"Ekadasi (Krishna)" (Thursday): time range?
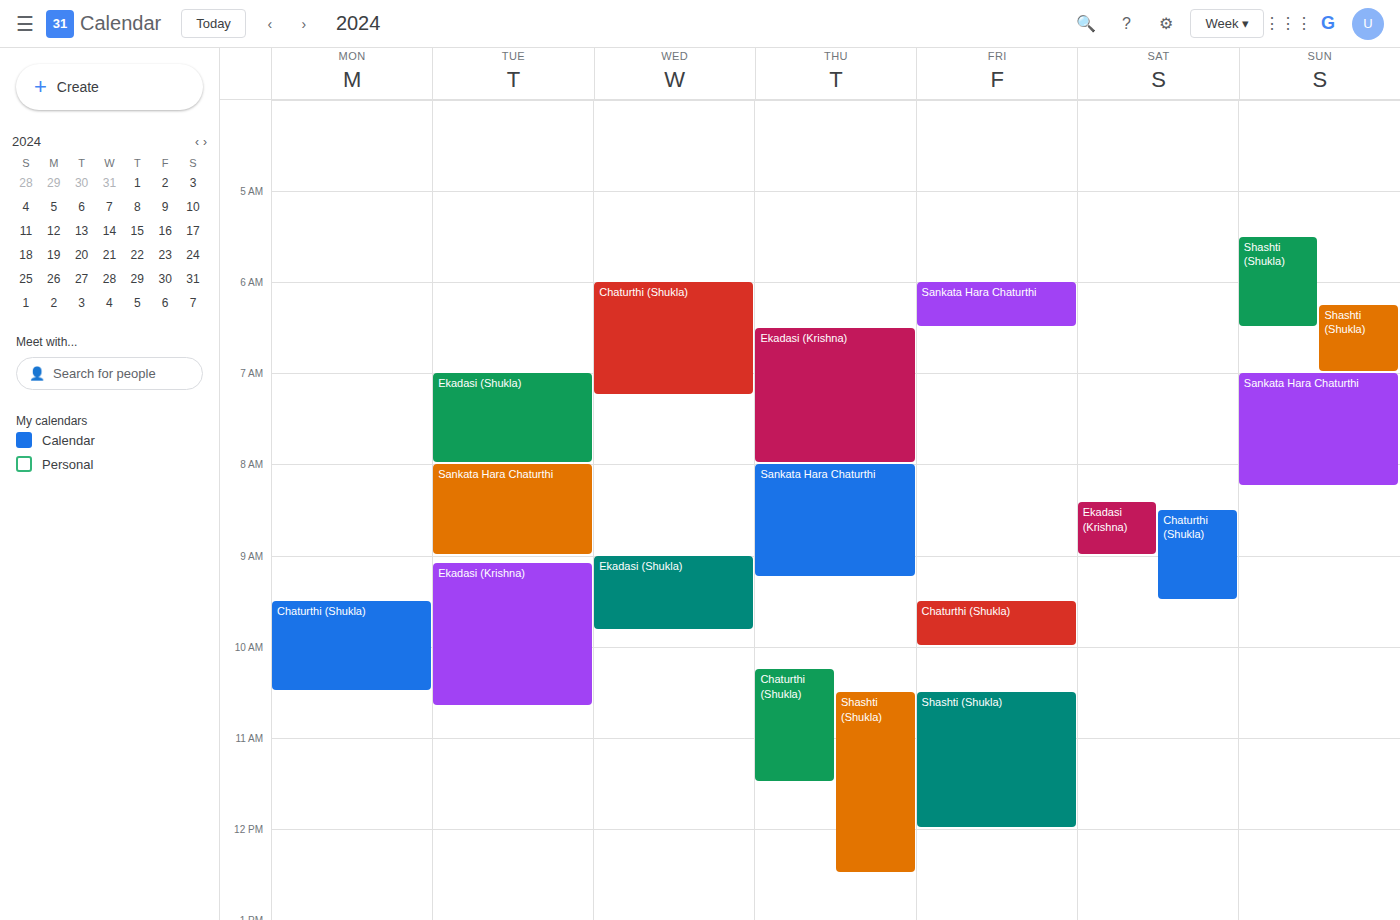
6:30 AM to 8:00 AM